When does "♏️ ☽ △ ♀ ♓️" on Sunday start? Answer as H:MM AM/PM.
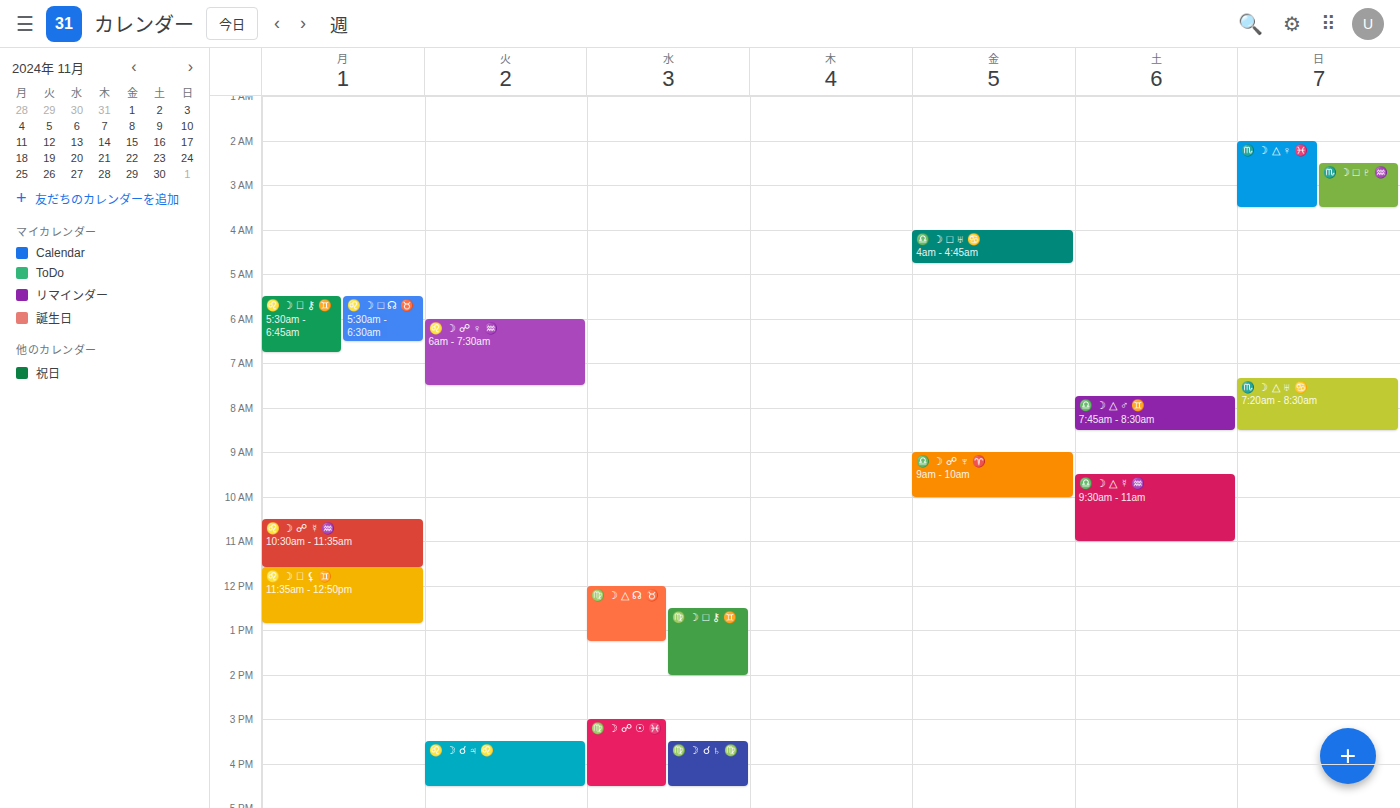
2:00 AM